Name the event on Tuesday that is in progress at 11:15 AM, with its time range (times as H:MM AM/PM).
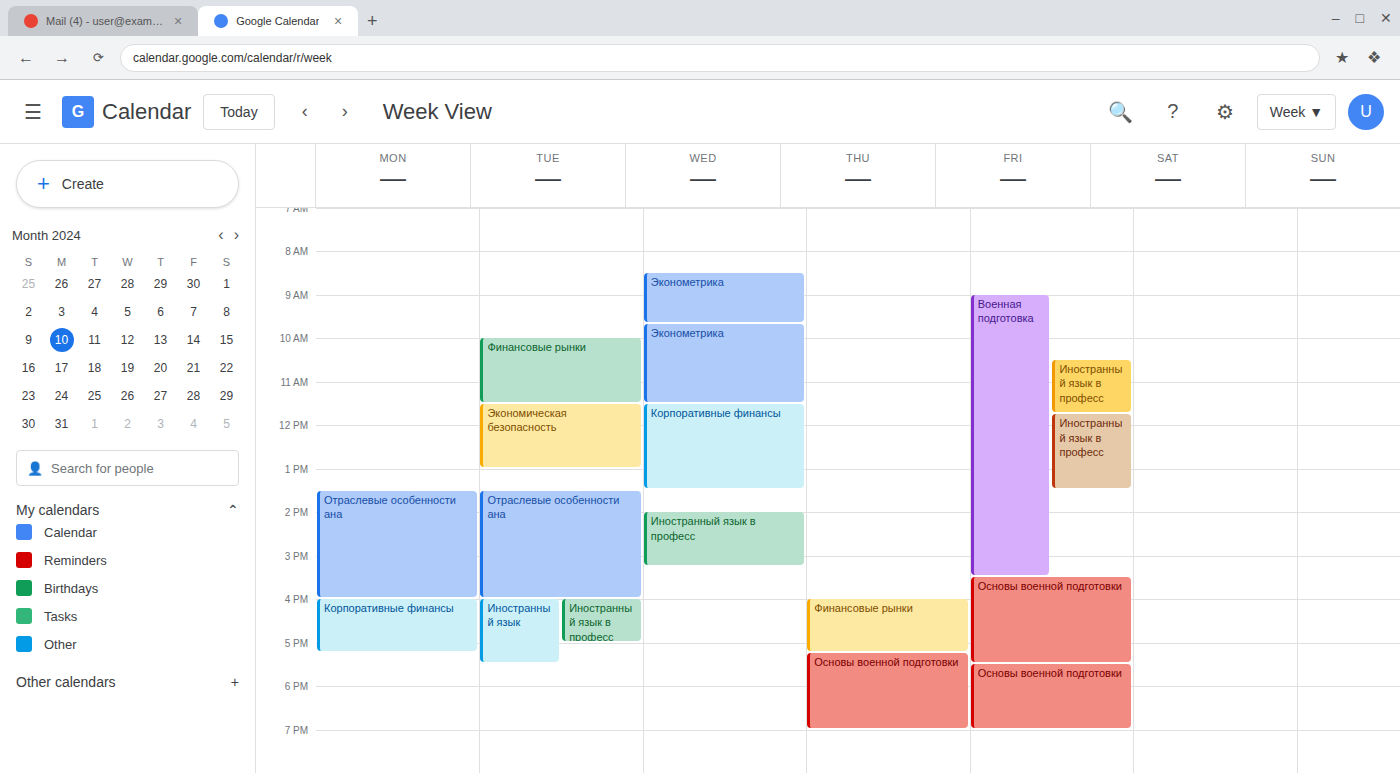
"Финансовые рынки", 10:00 AM to 11:30 AM